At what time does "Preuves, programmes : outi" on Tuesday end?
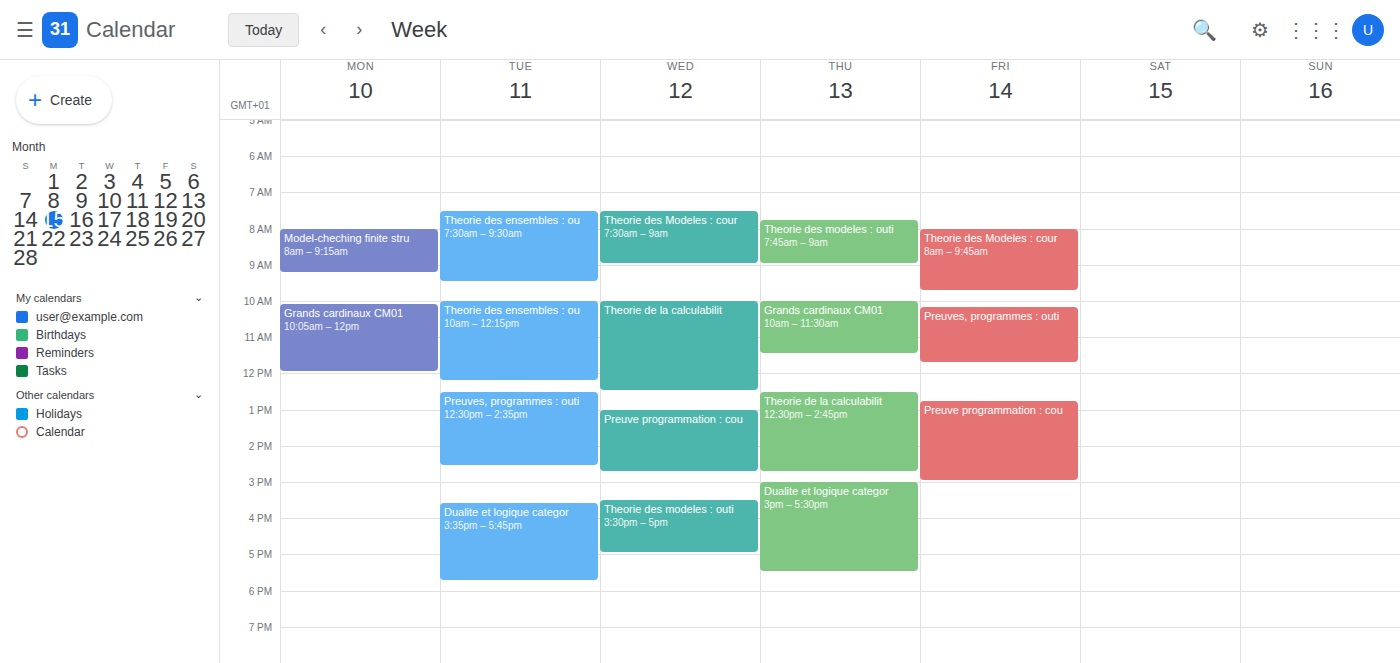
2:35 PM